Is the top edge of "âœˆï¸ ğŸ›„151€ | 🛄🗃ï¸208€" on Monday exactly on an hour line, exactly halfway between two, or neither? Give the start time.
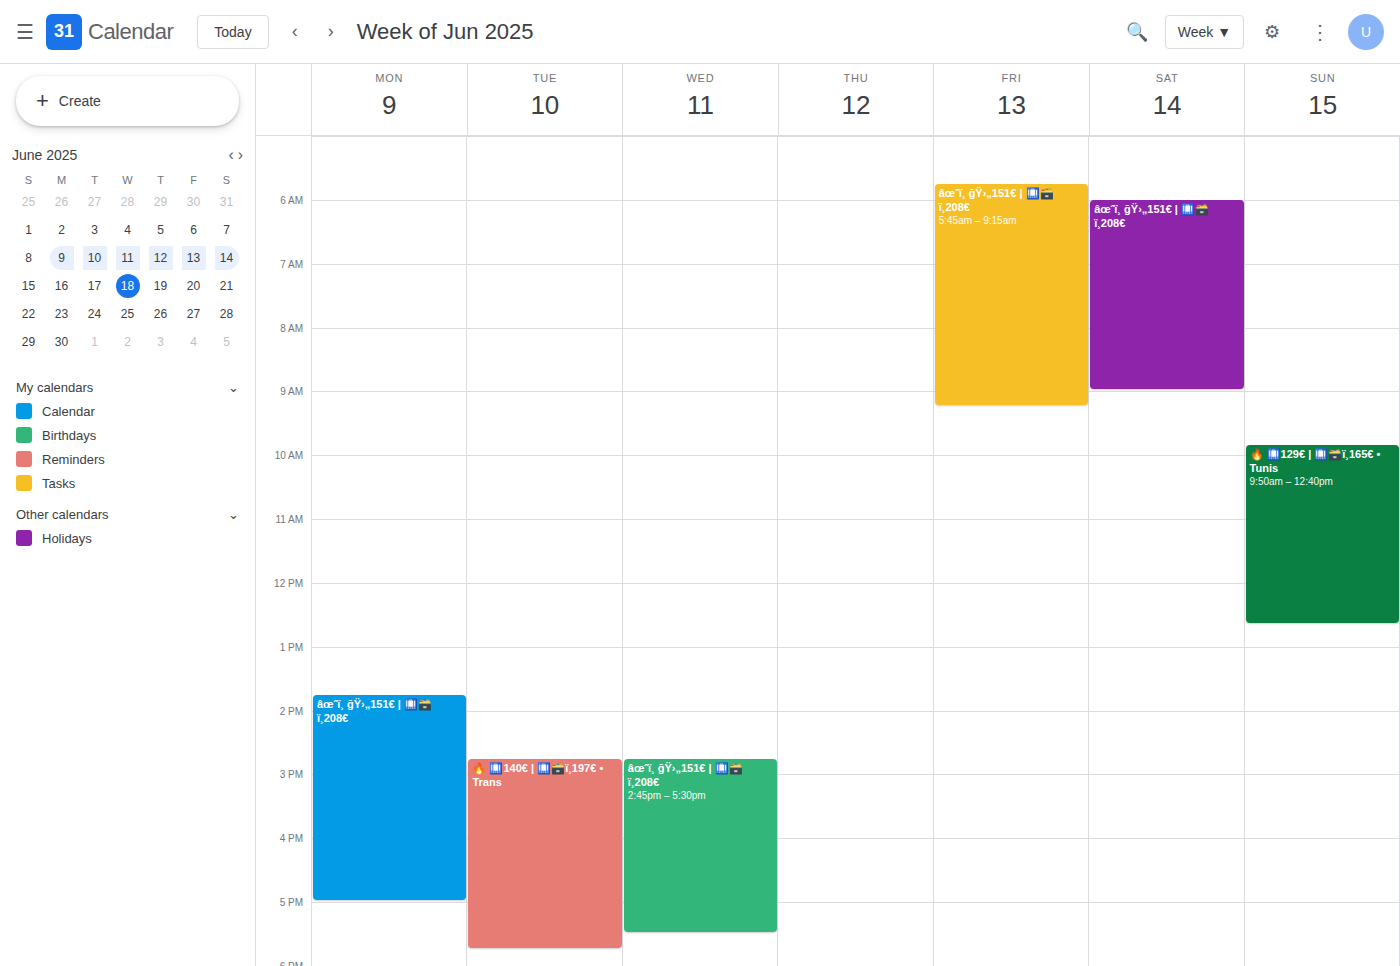
1:45 PM -- neither: three quarters of the way from the 1 PM line to the 2 PM line.